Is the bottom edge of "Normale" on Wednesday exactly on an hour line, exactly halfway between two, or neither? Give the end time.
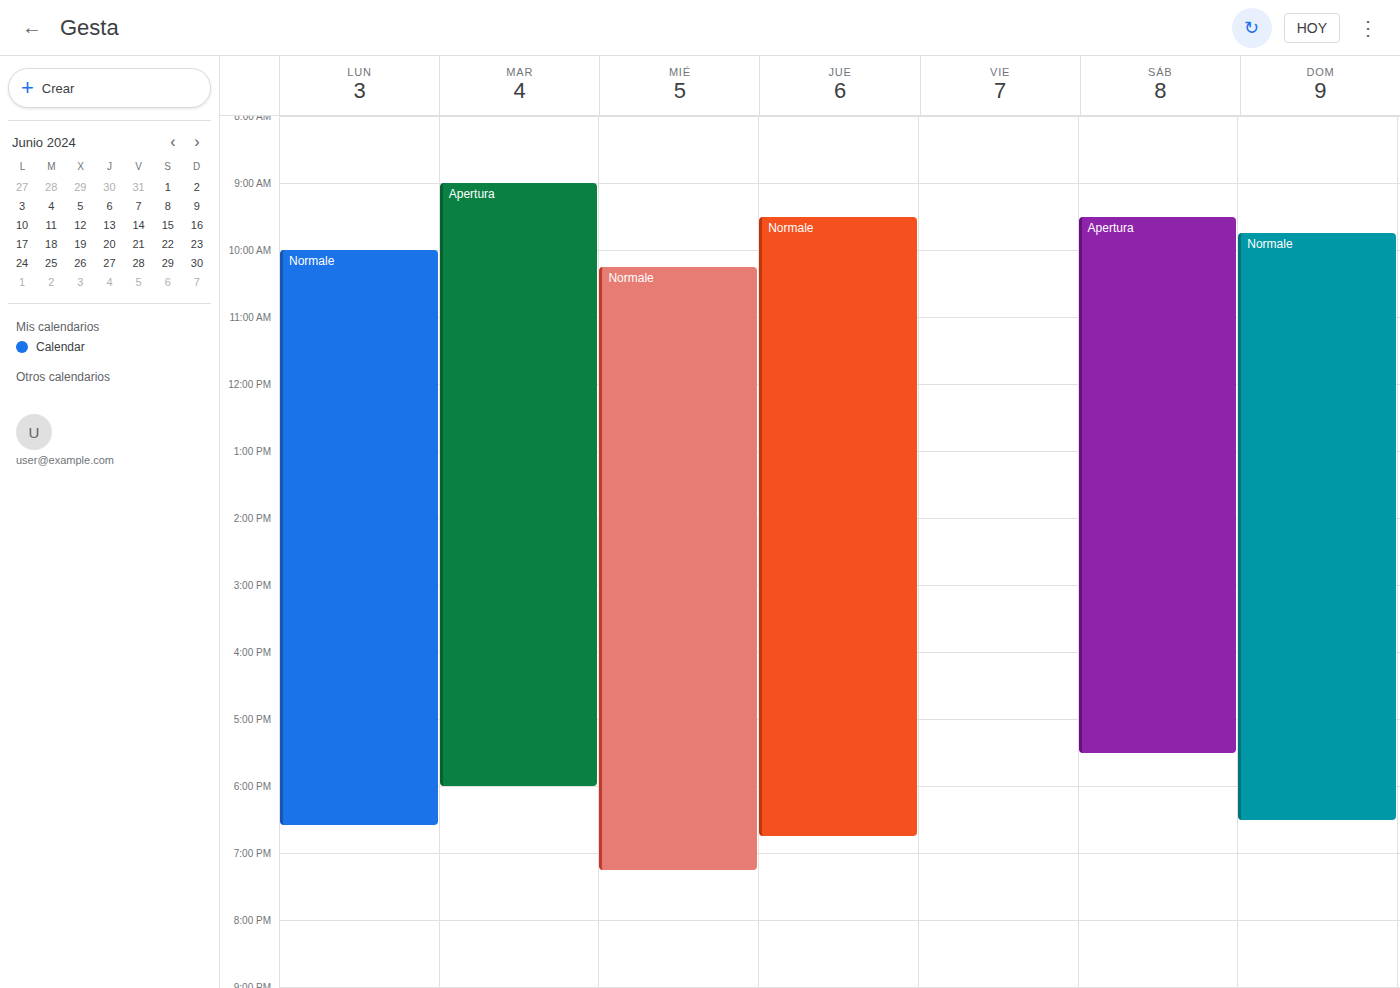
7:15 PM -- neither: a quarter of the way from the 7 PM line to the 8 PM line.